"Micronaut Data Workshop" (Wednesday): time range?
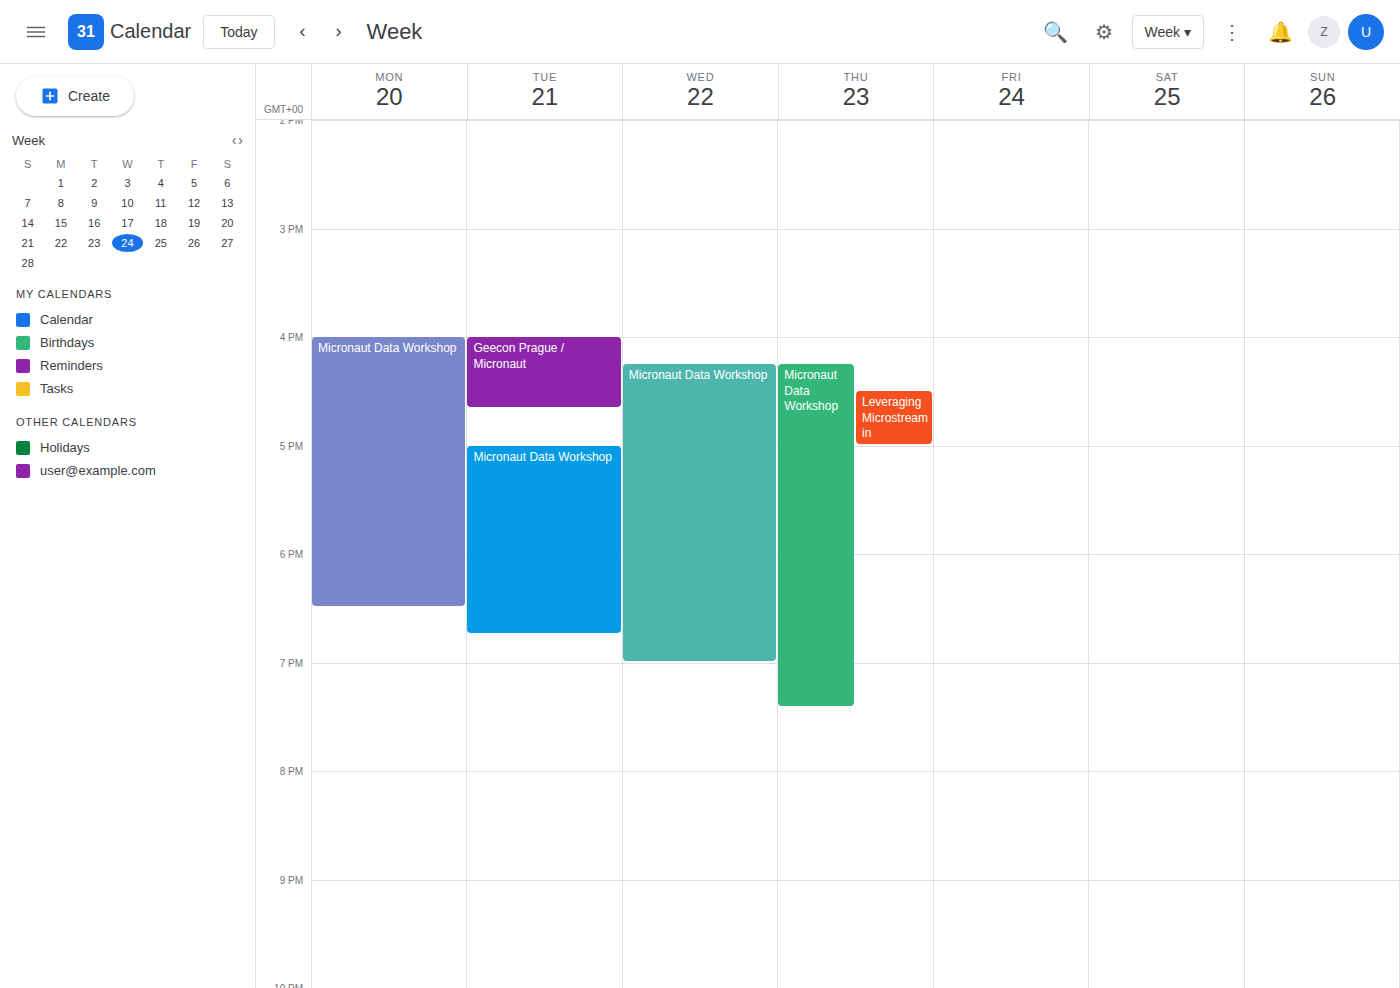
4:15 PM to 7:00 PM